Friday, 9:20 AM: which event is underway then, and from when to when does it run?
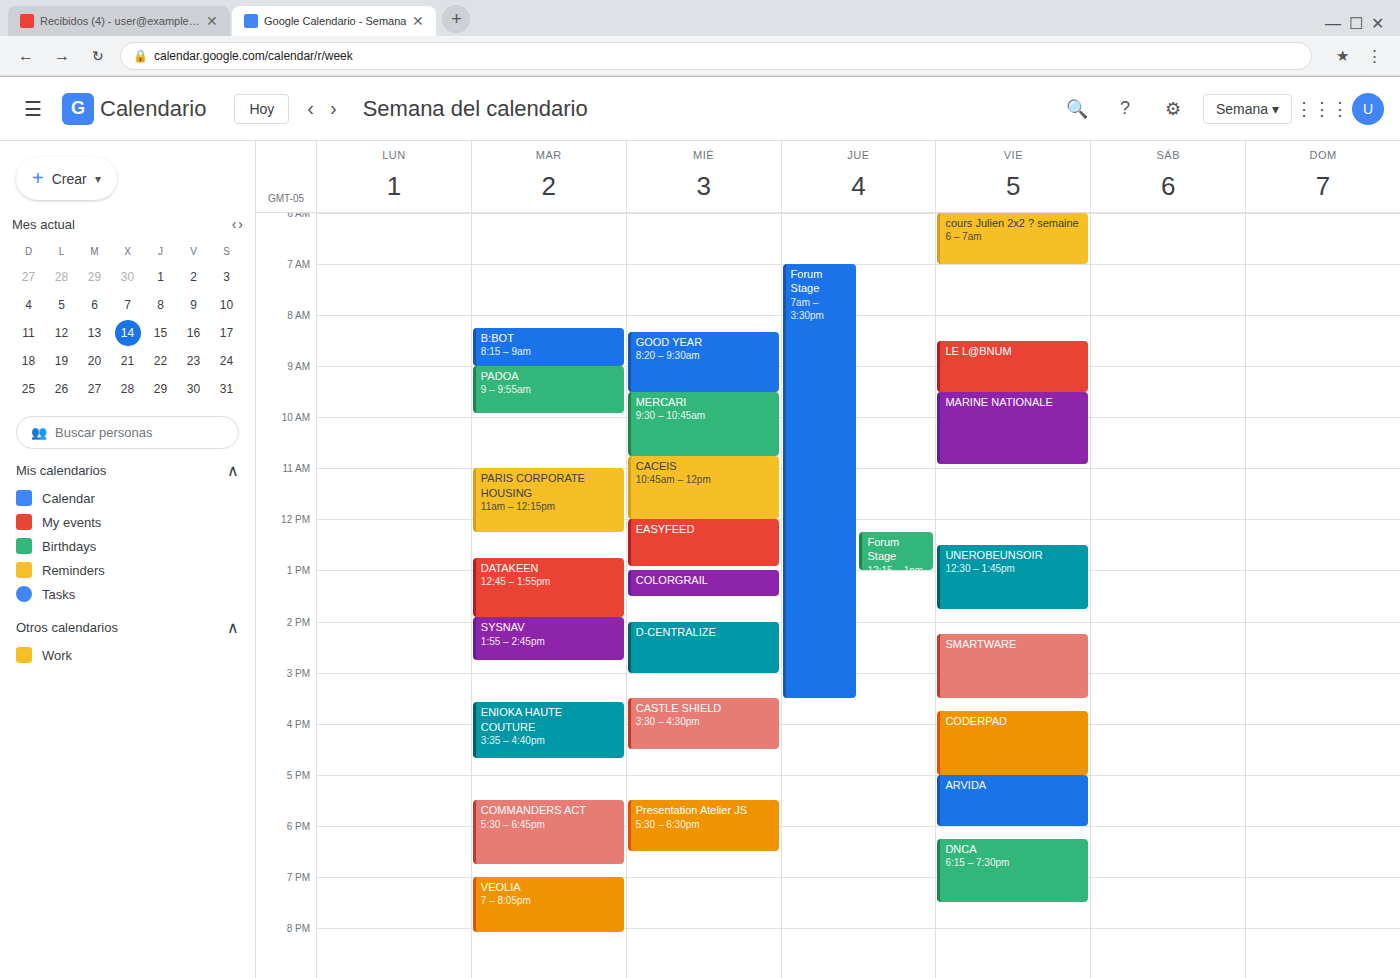
"LE L@BNUM", 8:30 AM to 9:30 AM